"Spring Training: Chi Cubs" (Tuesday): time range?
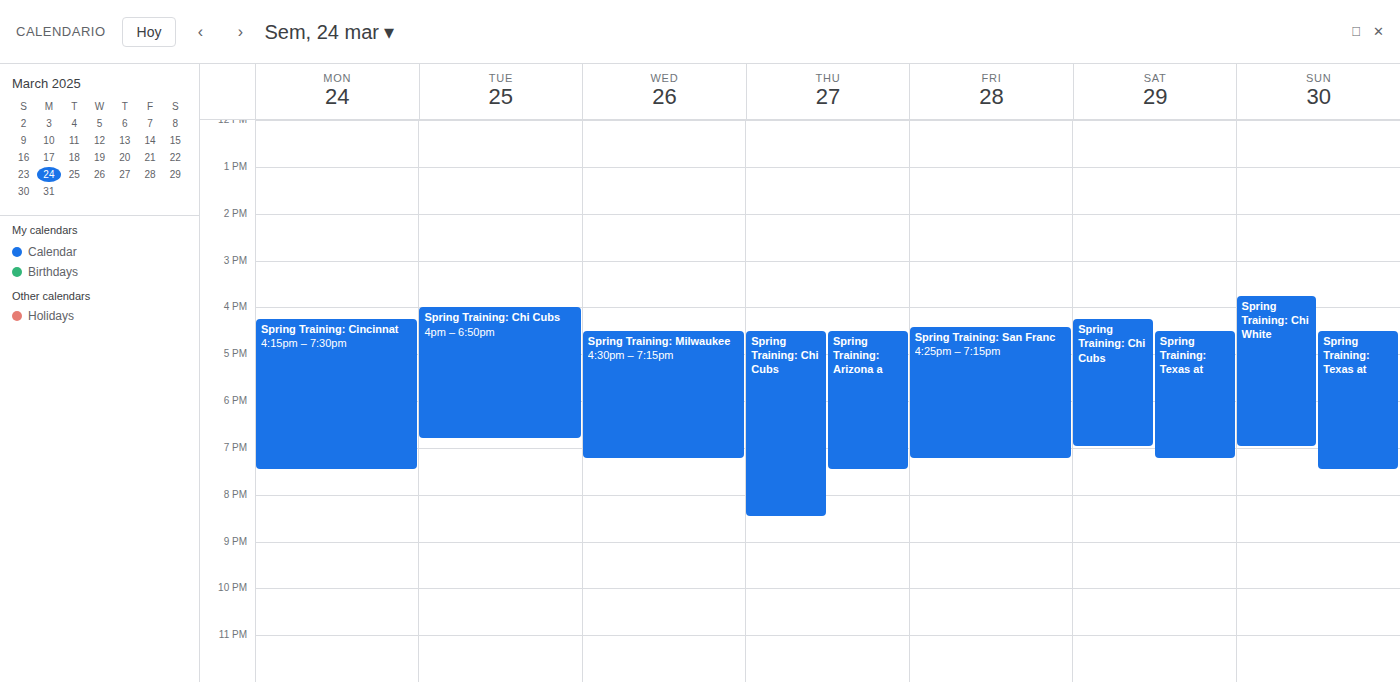
4:00 PM to 6:50 PM